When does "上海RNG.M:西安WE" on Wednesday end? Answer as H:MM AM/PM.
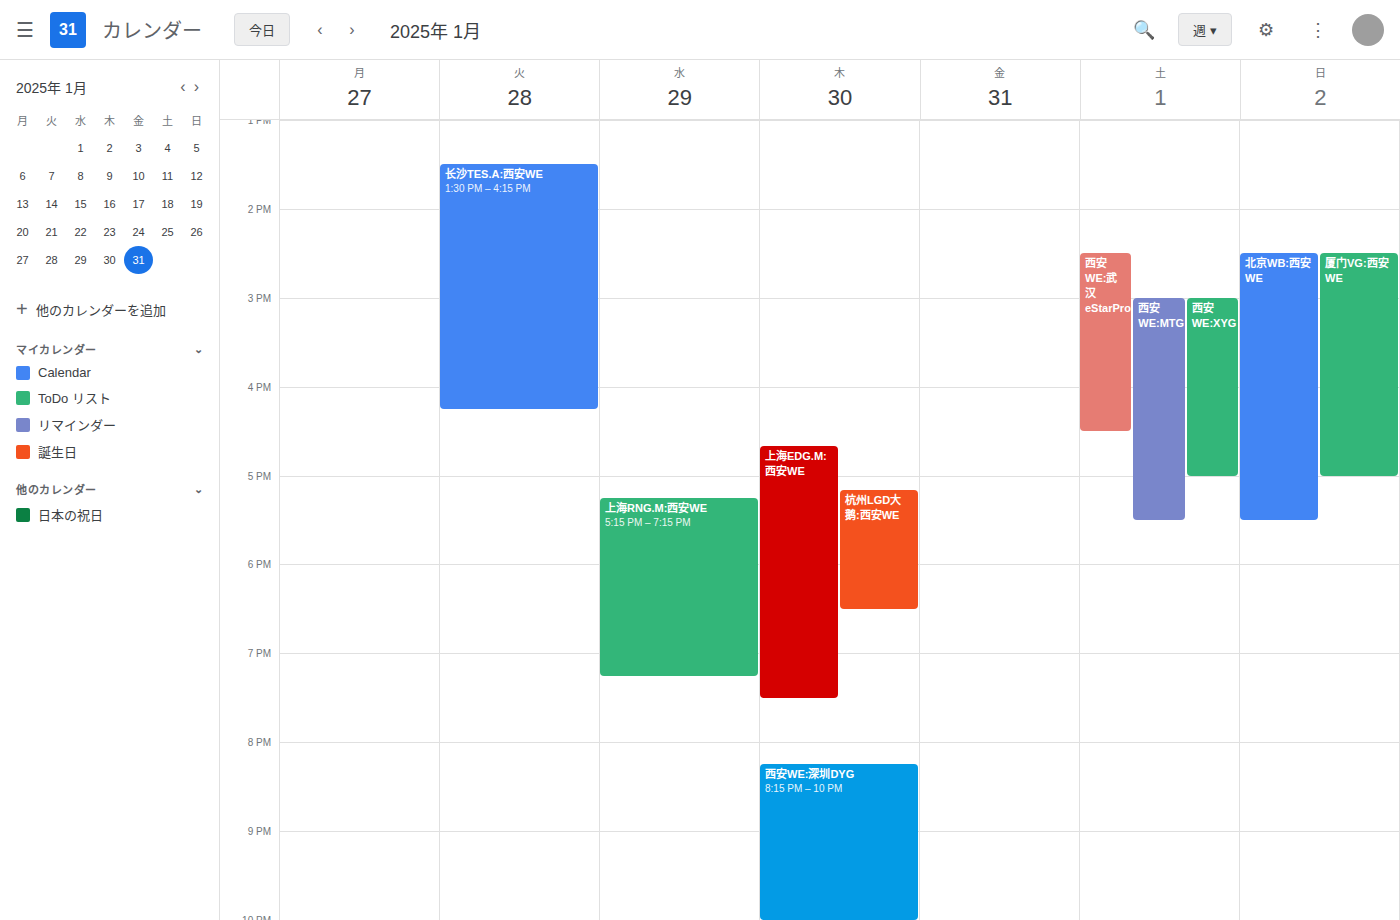
7:15 PM